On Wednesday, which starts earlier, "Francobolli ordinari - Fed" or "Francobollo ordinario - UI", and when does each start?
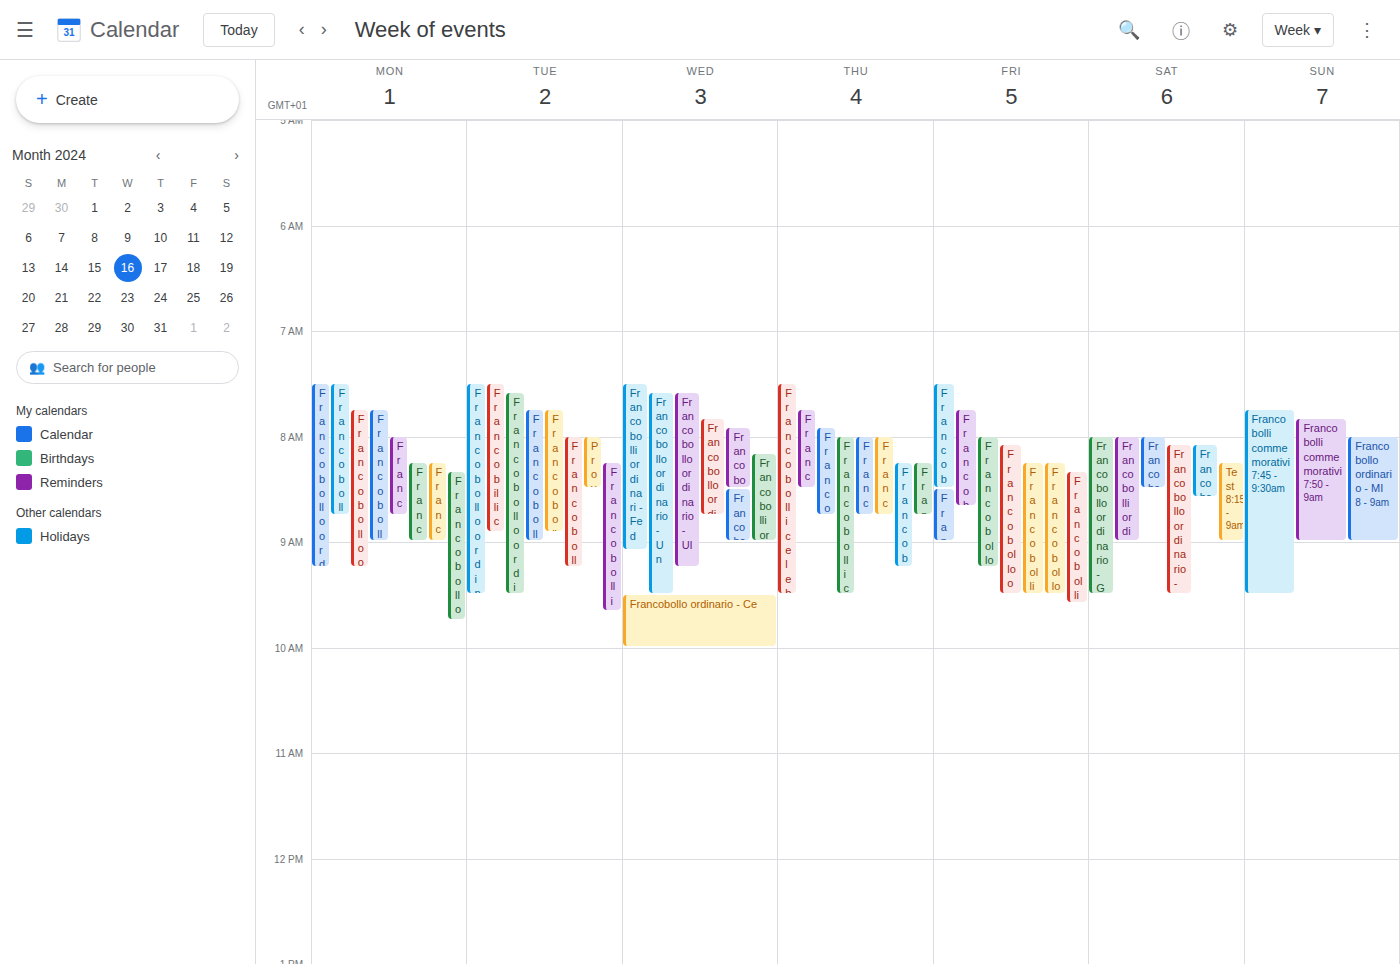
"Francobolli ordinari - Fed" 7:30 AM; "Francobollo ordinario - UI" 7:35 AM.